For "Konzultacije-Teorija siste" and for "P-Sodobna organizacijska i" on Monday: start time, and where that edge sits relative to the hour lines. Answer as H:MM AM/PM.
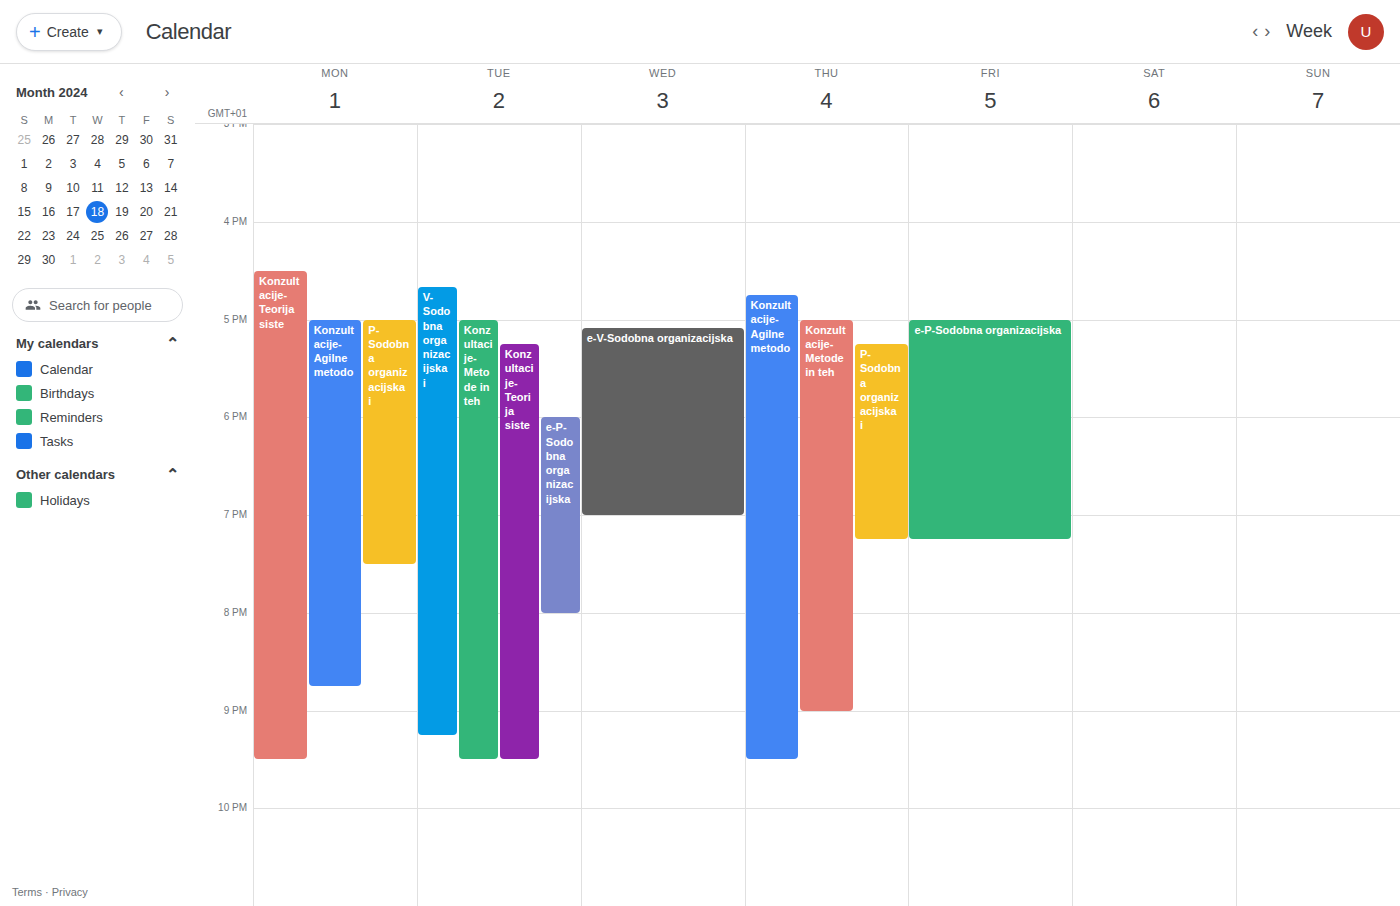
"Konzultacije-Teorija siste": 4:30 PM, halfway between the 4 PM and 5 PM lines. "P-Sodobna organizacijska i": 5:00 PM, exactly on the 5 PM line.